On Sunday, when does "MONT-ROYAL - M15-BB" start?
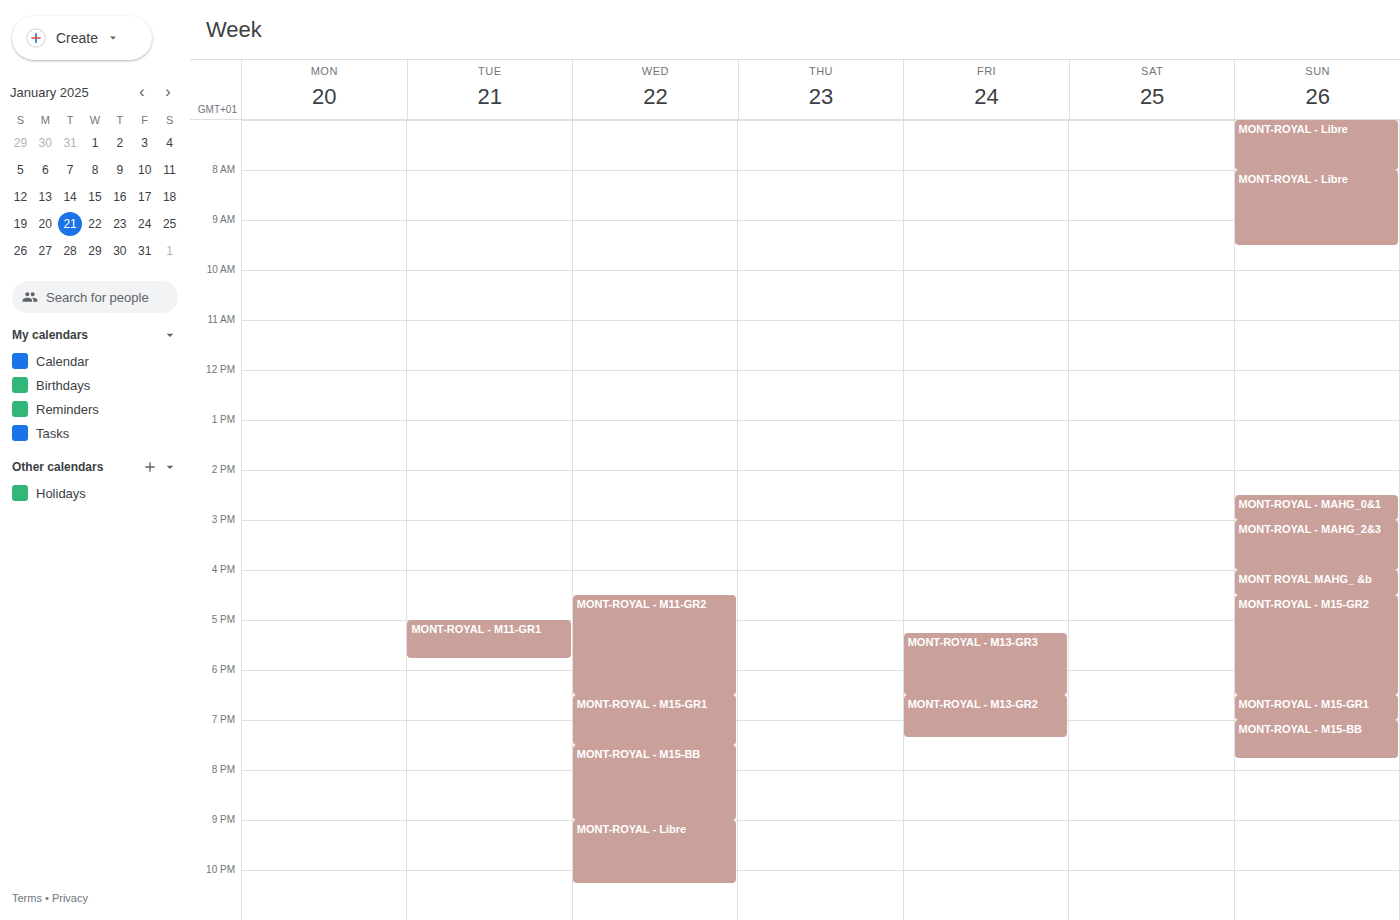
7:00 PM